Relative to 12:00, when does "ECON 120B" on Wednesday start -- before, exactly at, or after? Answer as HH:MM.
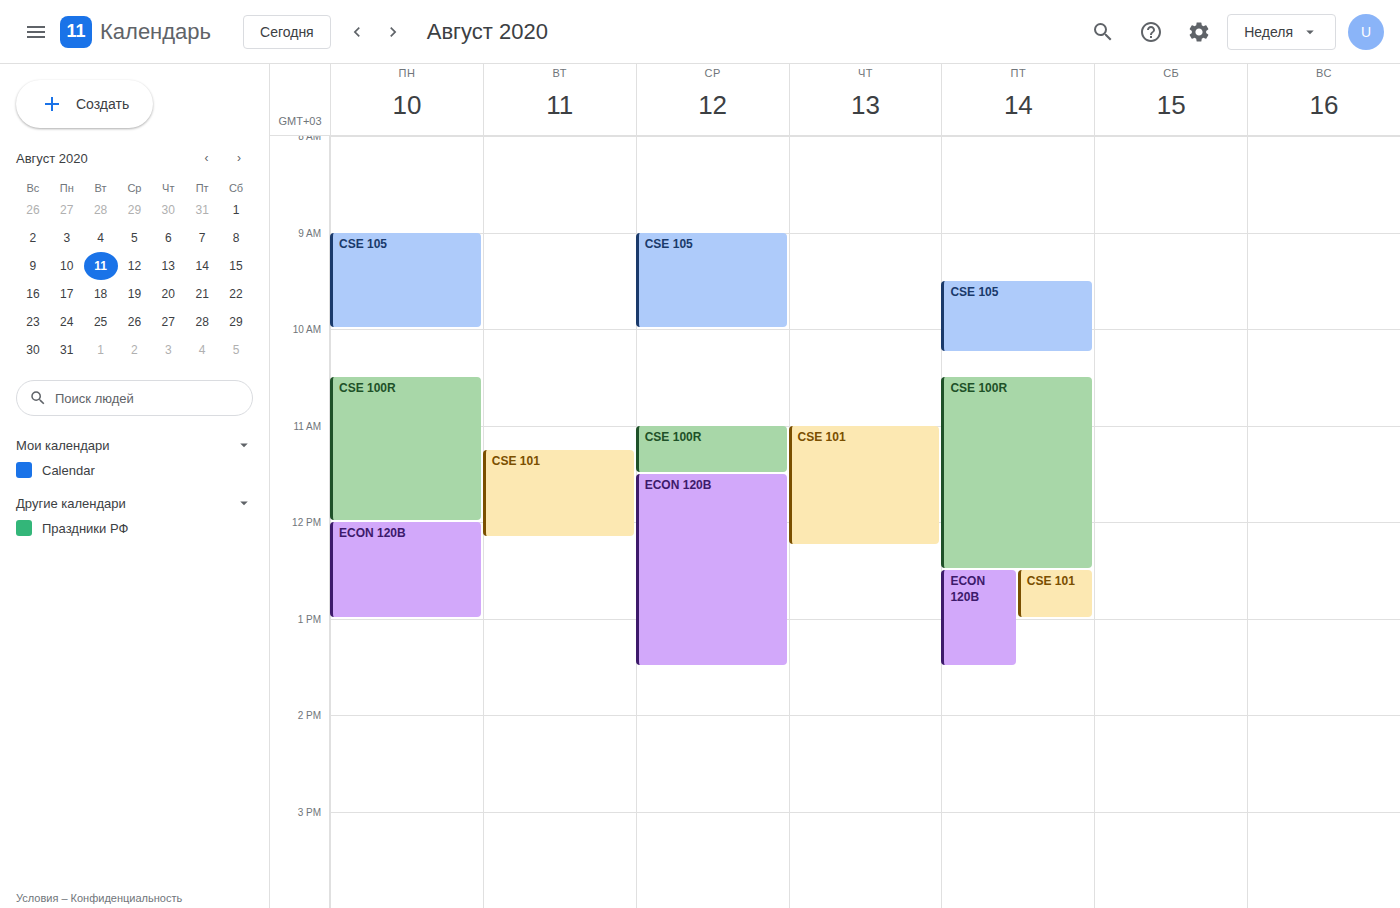
11:30 -- before 12:00, 30 minutes above the 12:00 line.